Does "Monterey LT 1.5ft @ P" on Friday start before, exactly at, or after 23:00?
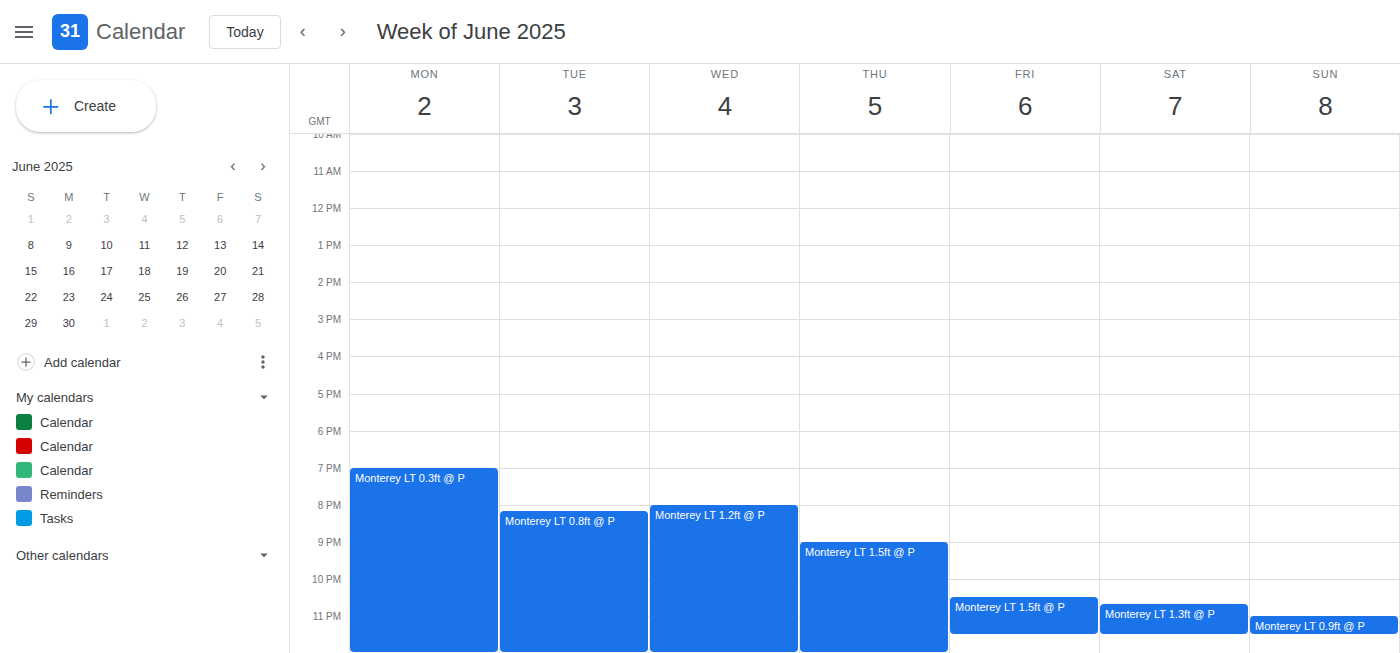
22:30 -- before 23:00, 30 minutes above the 23:00 line.